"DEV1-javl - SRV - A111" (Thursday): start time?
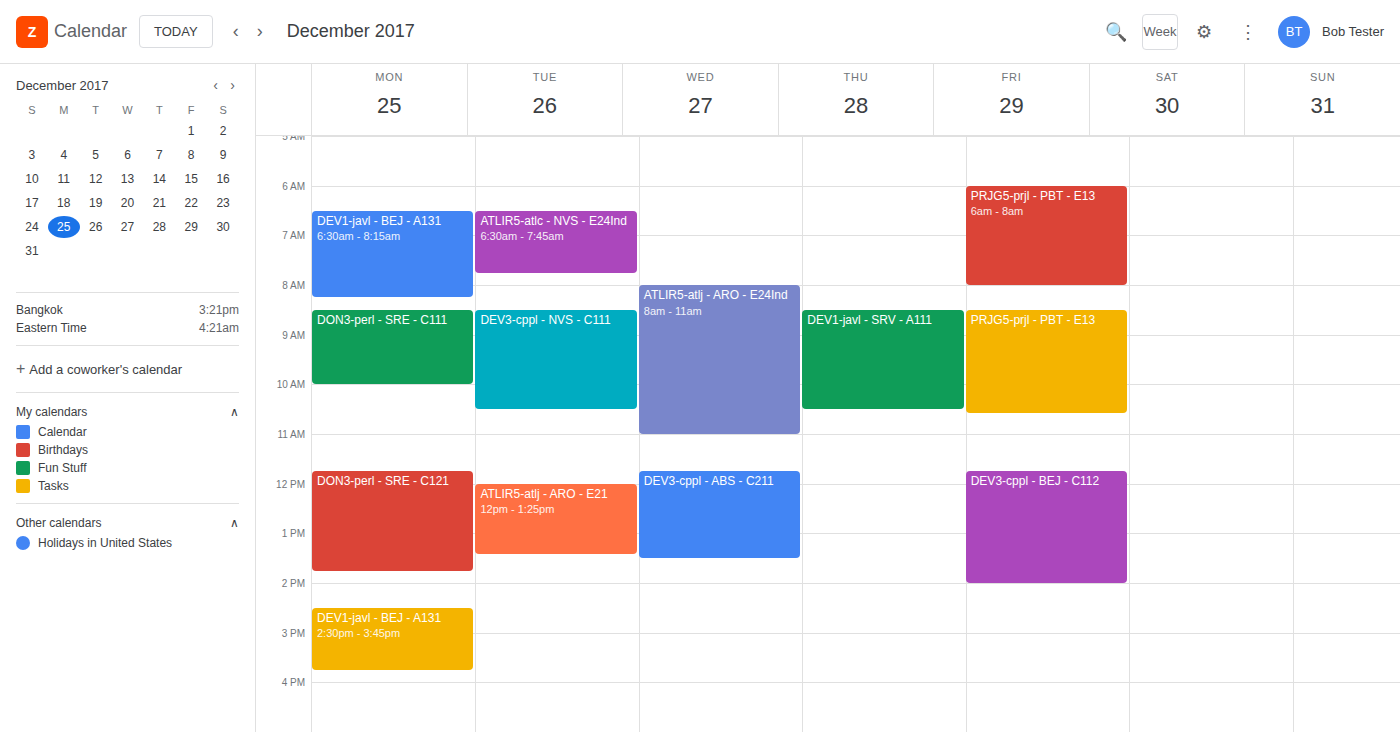
8:30 AM